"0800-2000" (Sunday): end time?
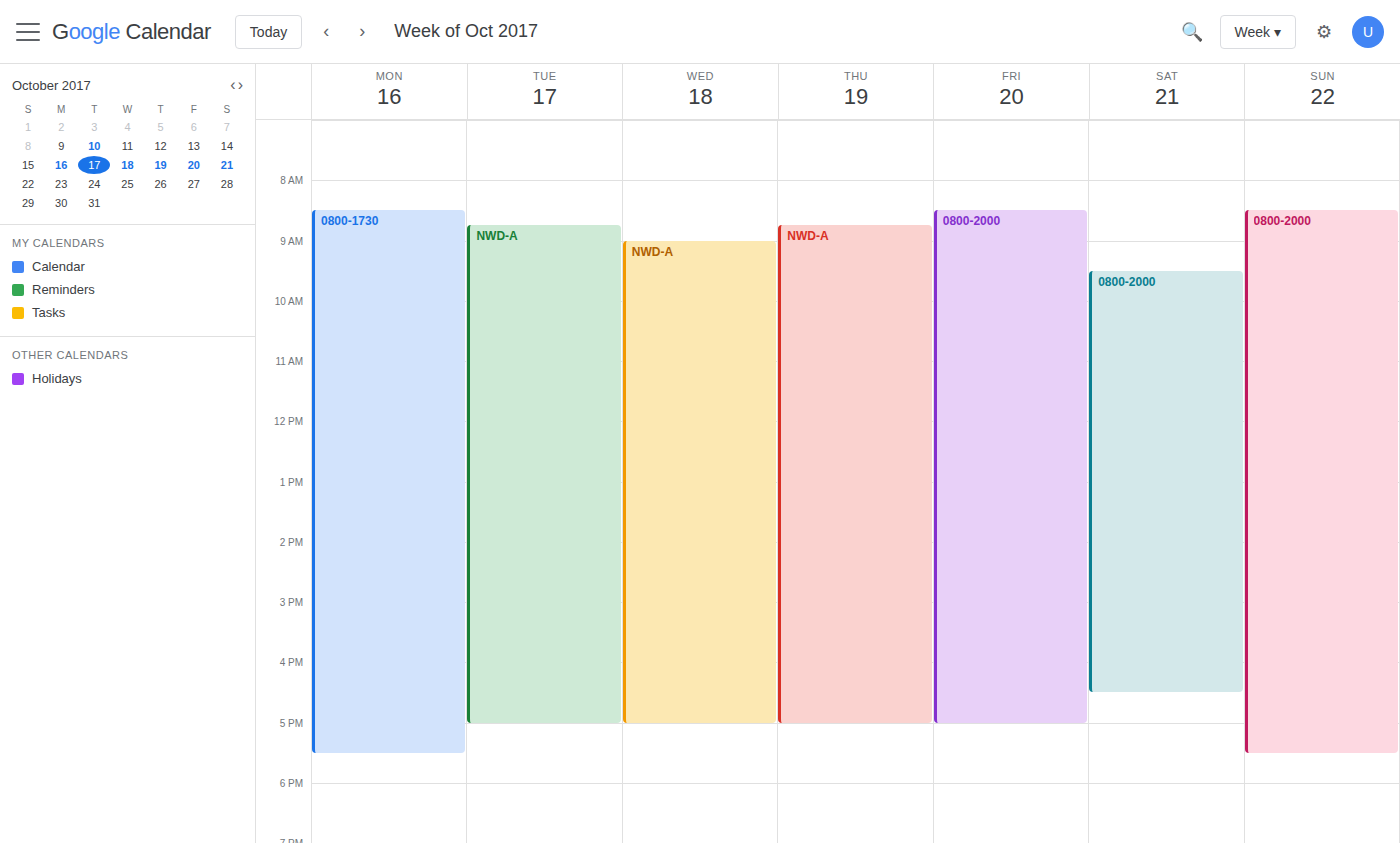
5:30 PM